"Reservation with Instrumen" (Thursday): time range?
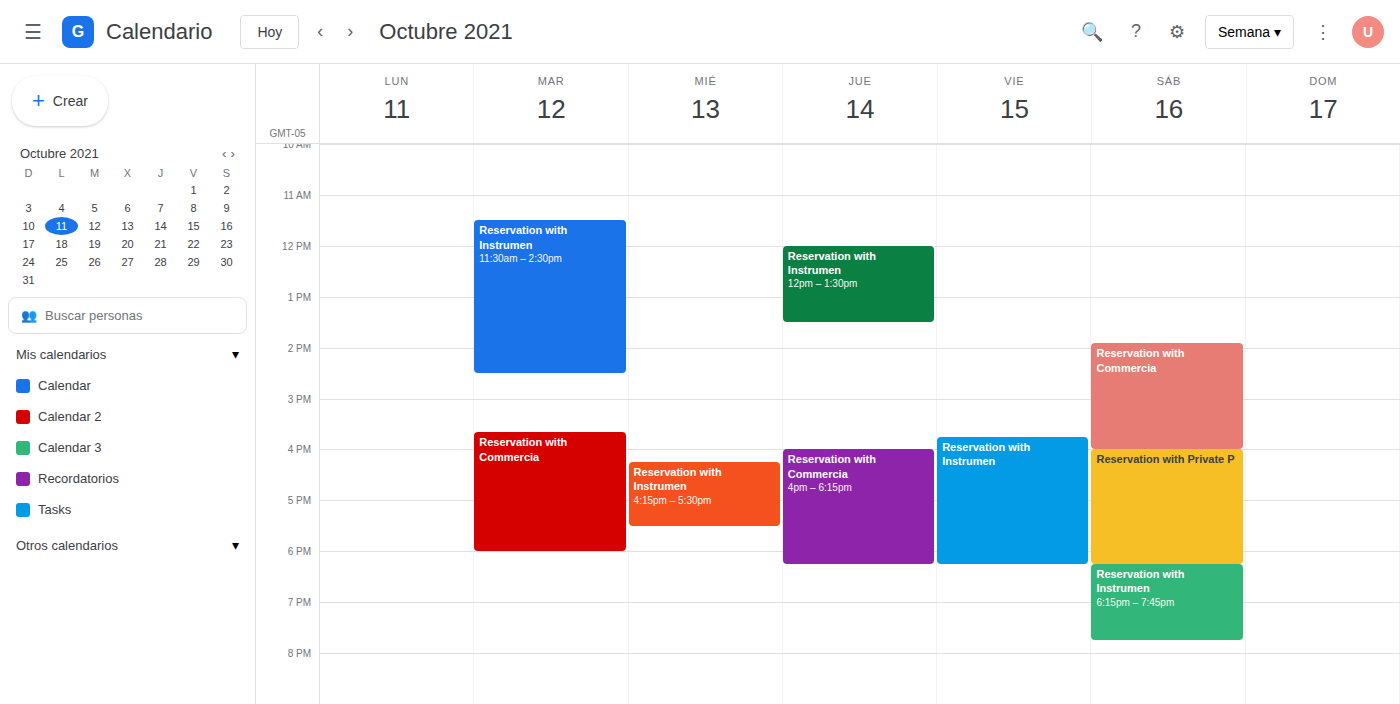
12:00 PM to 1:30 PM